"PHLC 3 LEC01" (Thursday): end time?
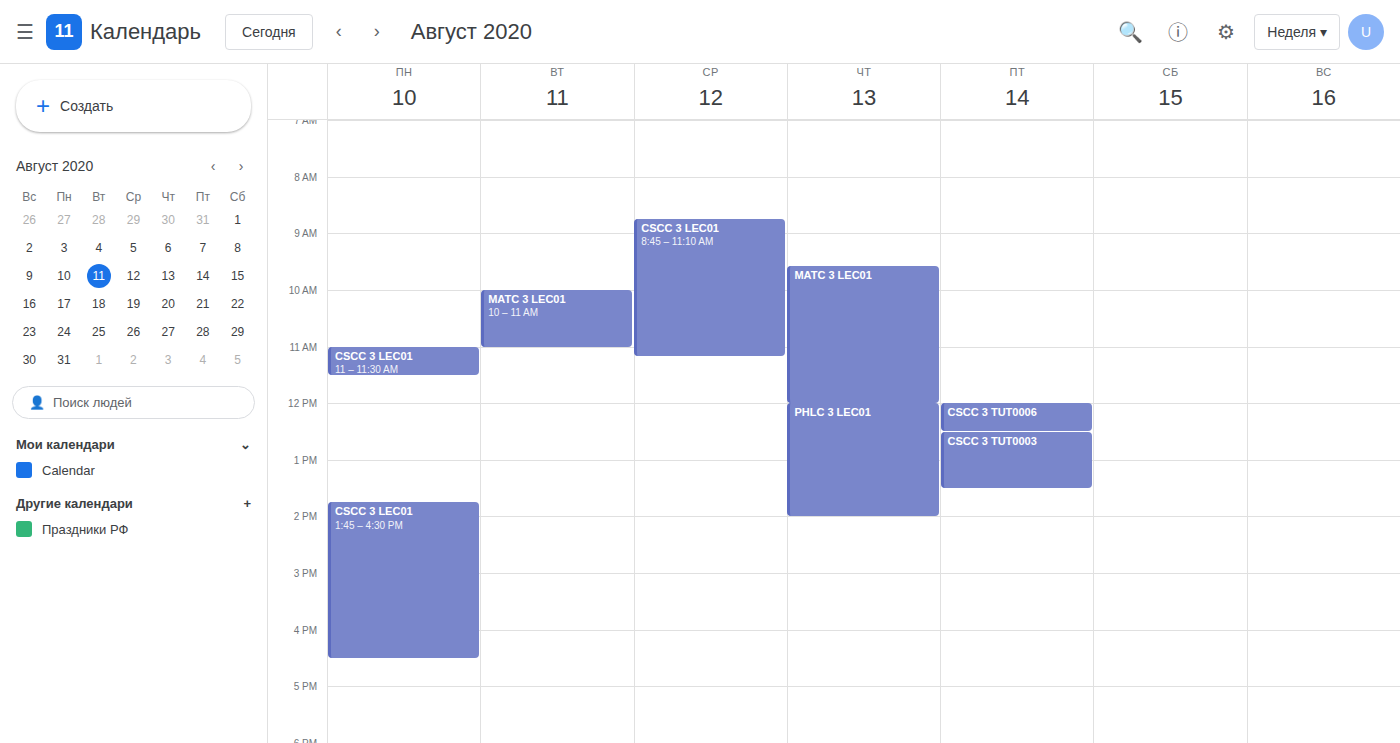
2:00 PM